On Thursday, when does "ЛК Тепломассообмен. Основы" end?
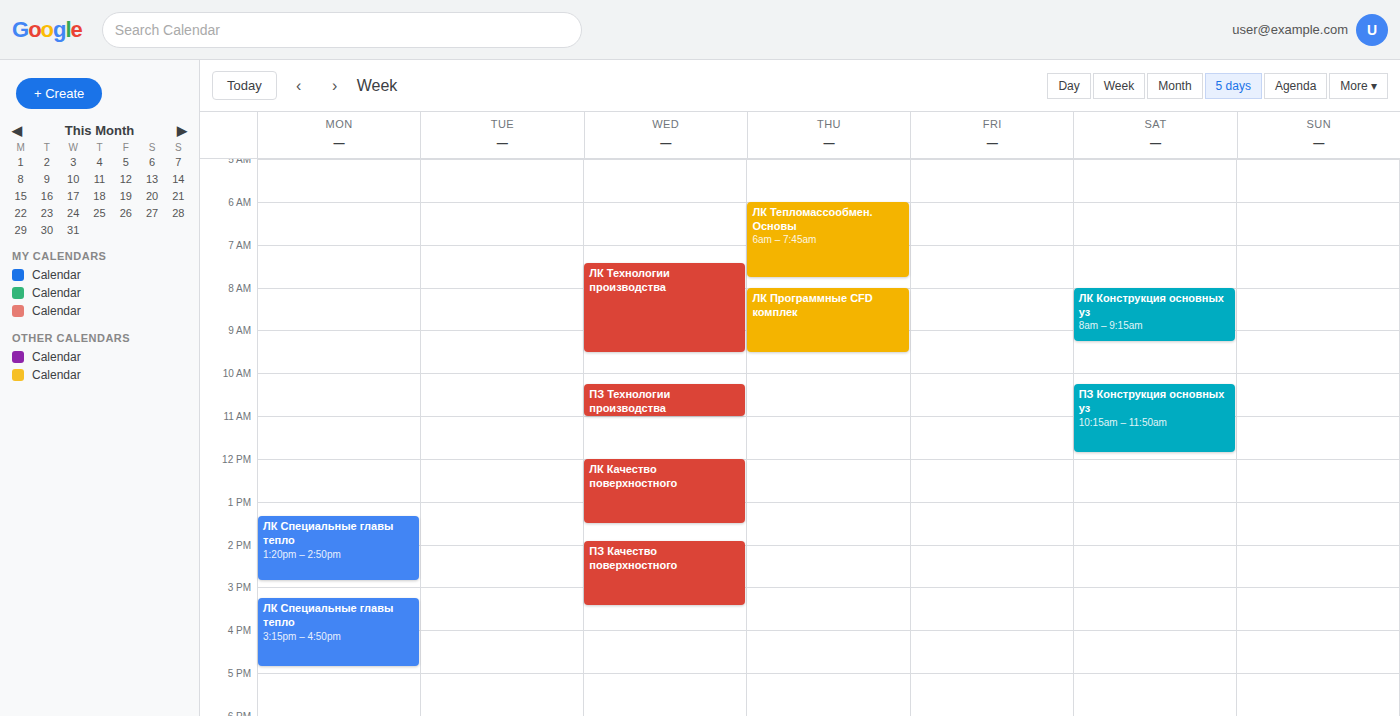
7:45 AM